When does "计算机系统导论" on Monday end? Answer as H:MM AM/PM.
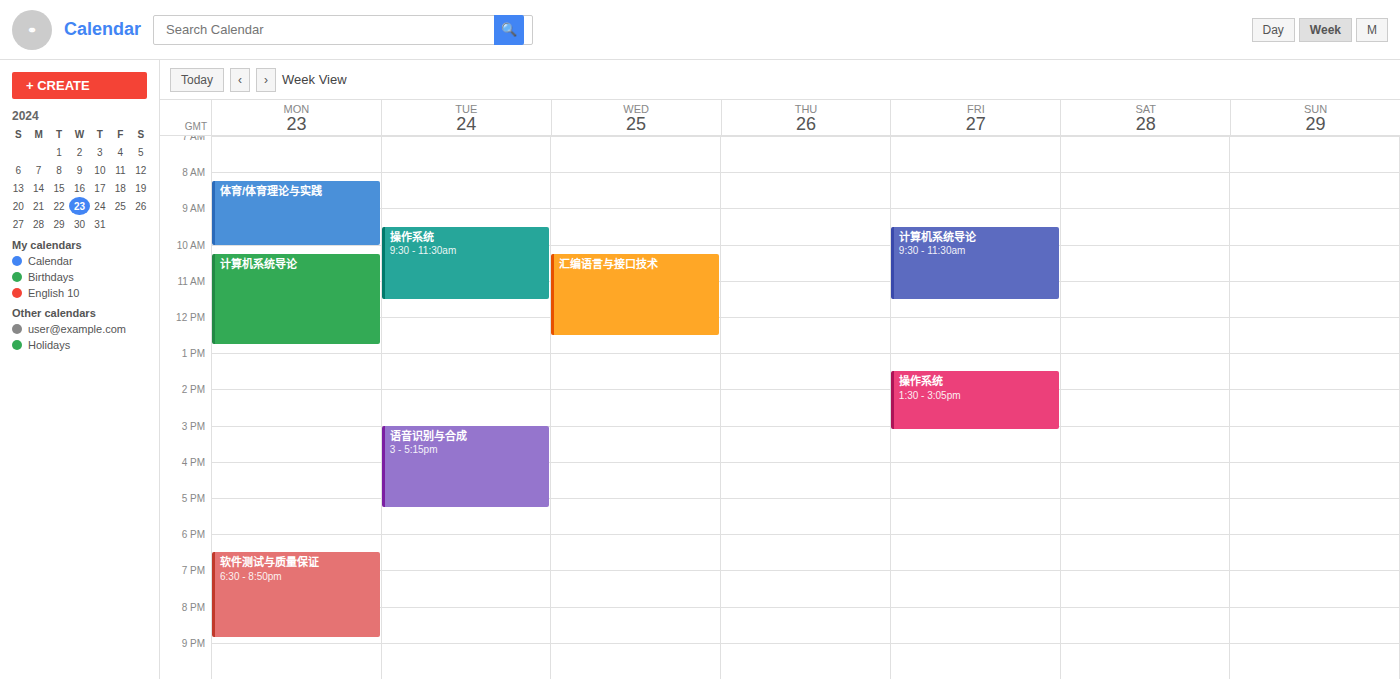
12:45 PM